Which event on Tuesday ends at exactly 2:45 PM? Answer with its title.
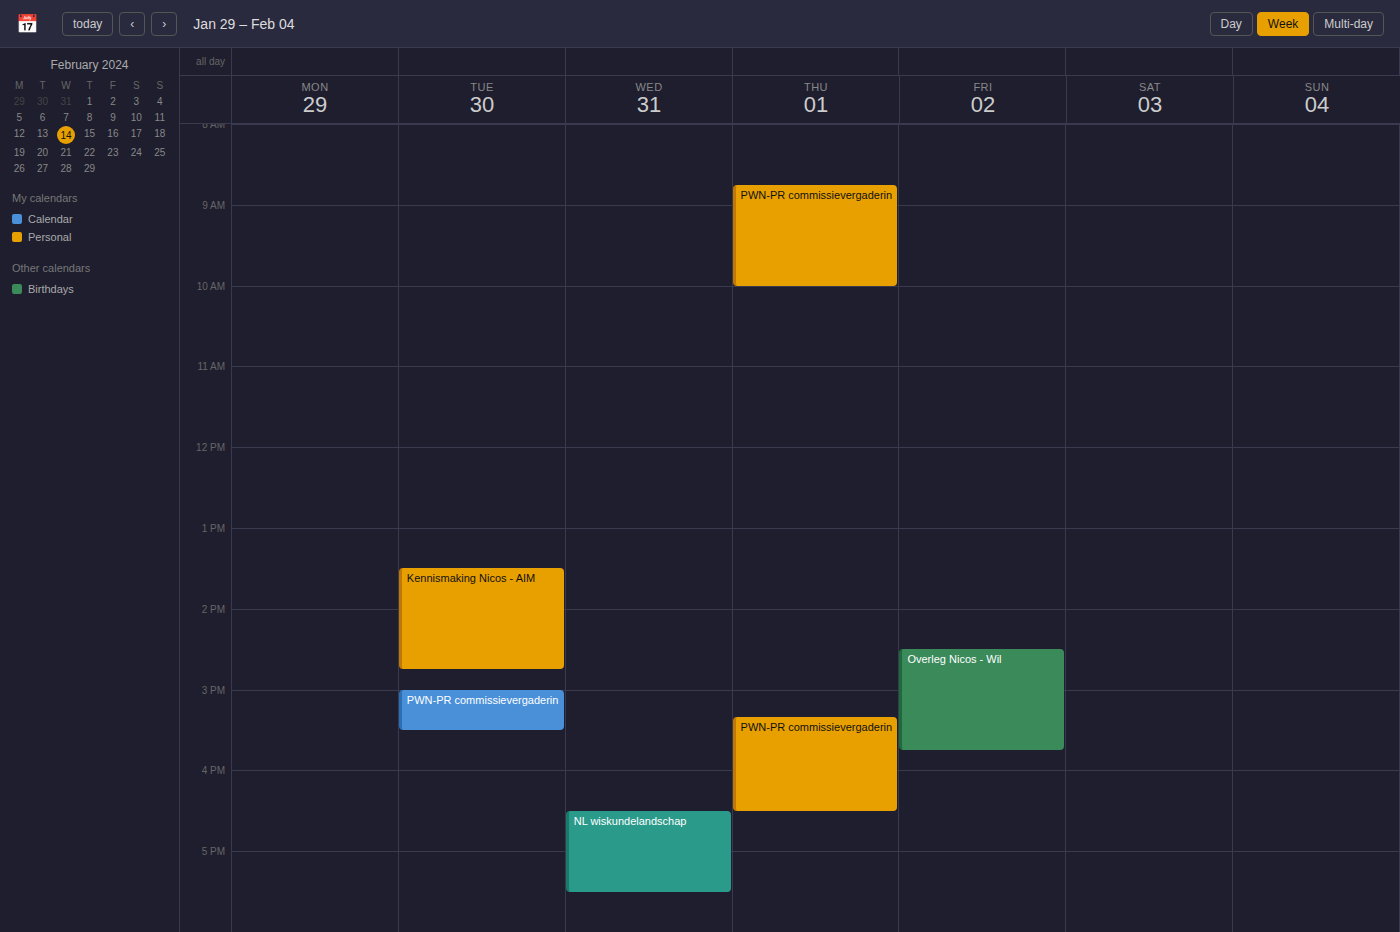
"Kennismaking Nicos - AIM"